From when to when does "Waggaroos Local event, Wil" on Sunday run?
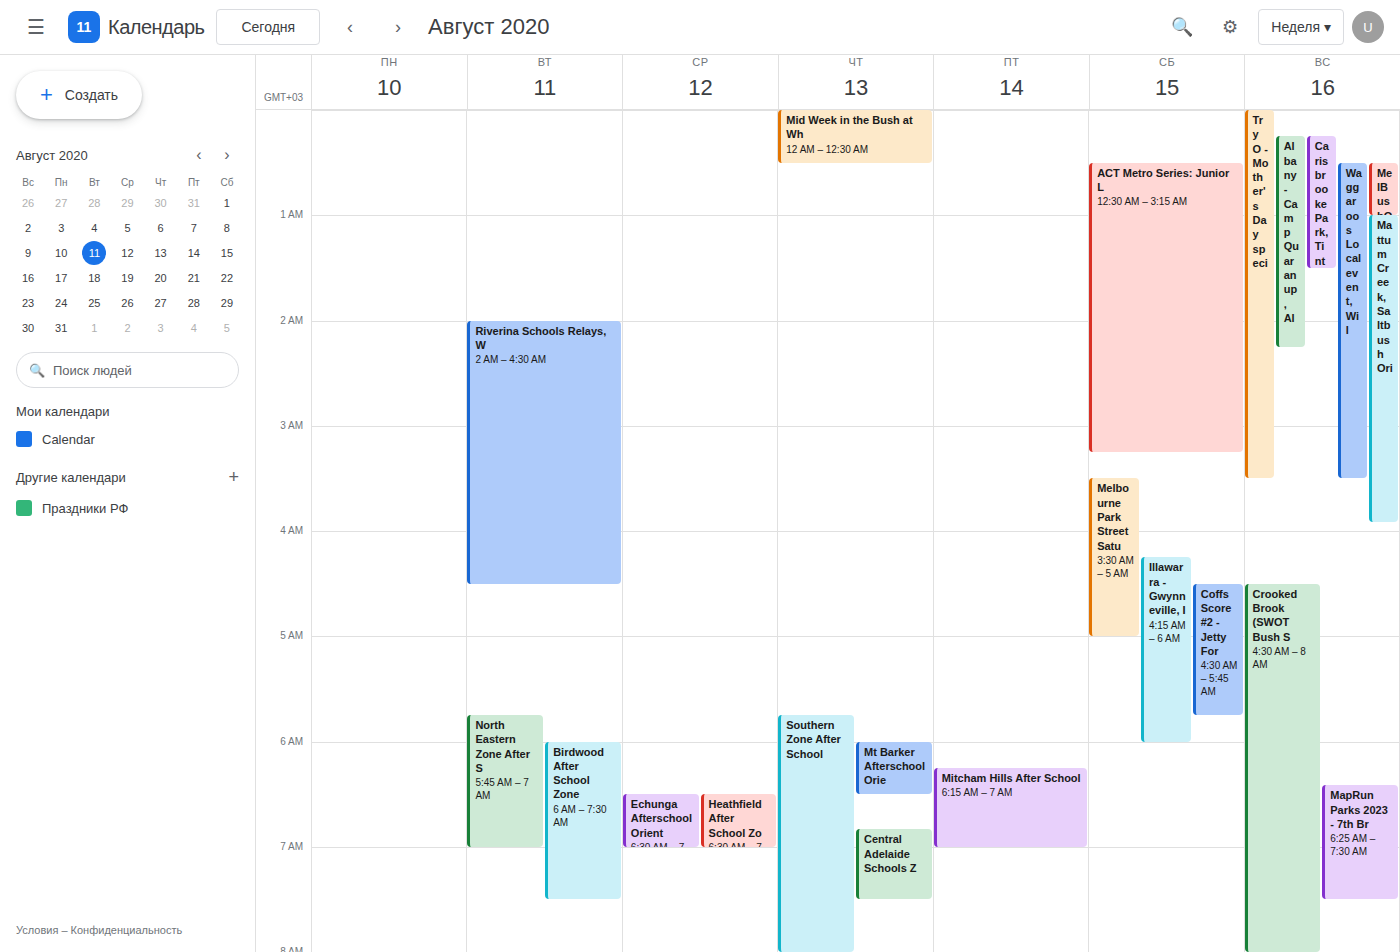
12:30 AM to 3:30 AM